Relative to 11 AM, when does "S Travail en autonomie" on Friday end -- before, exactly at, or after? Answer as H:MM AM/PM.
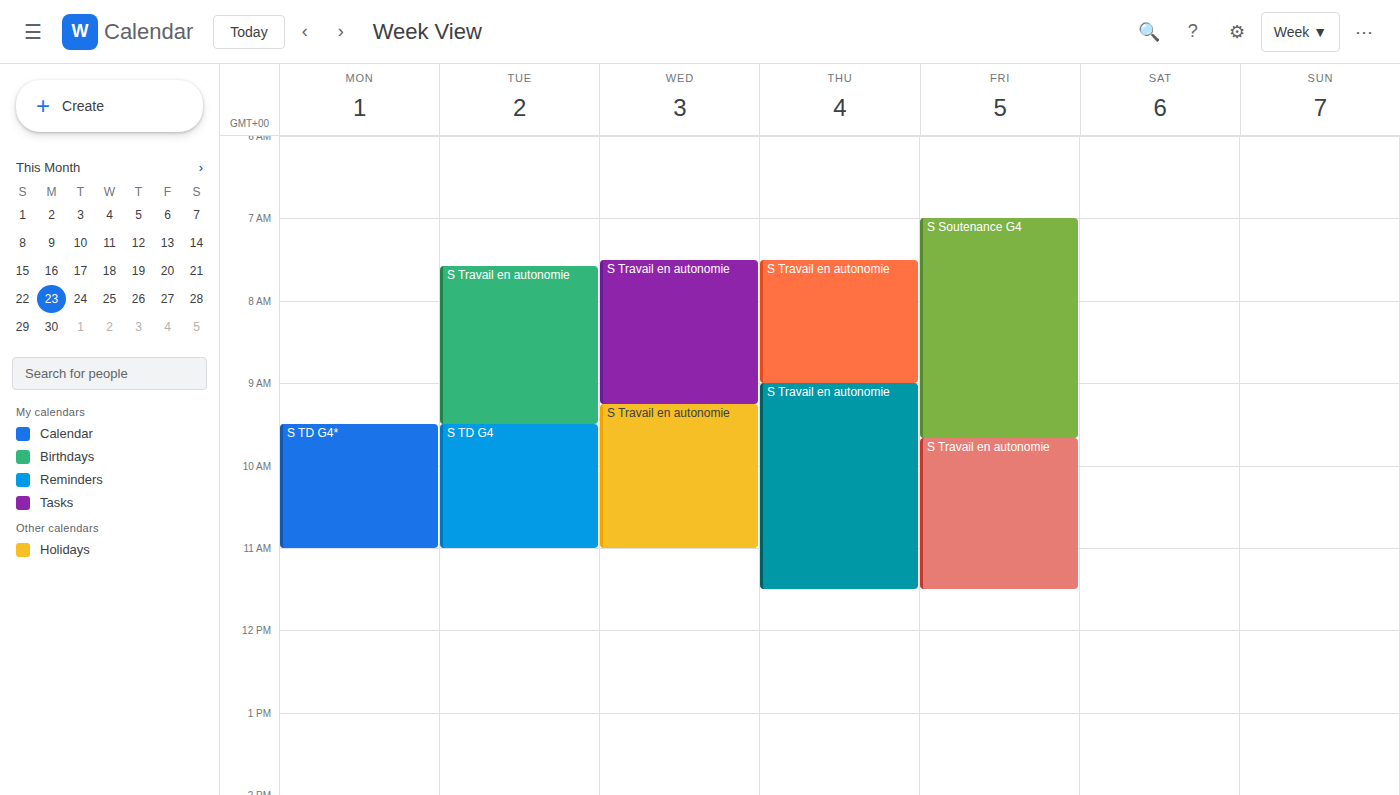
11:30 AM -- after 11 AM, 30 minutes below the 11 AM line.